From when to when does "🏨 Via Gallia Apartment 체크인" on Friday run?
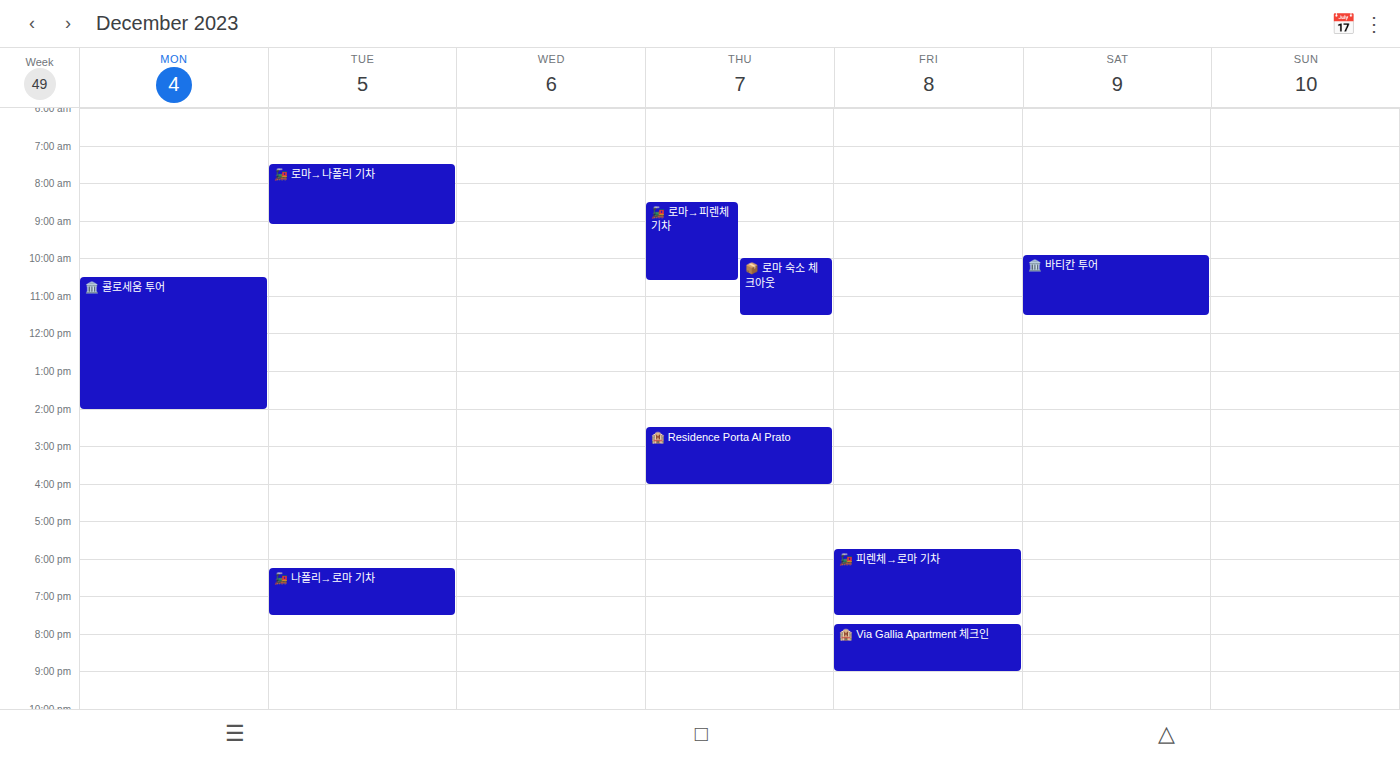
7:45 PM to 9:00 PM